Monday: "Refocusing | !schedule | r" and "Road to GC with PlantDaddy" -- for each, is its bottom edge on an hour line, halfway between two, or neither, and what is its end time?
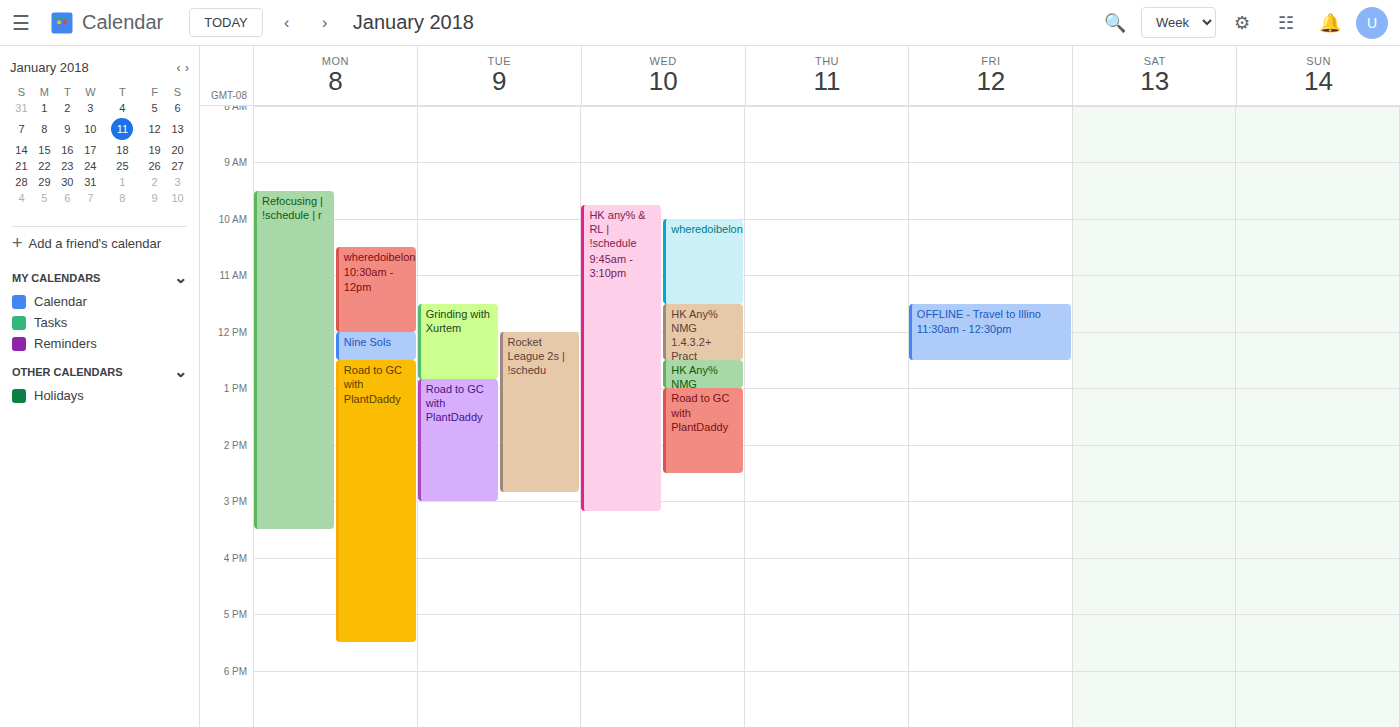
"Refocusing | !schedule | r": 3:30 PM, halfway between the 3 PM and 4 PM lines. "Road to GC with PlantDaddy": 5:30 PM, halfway between the 5 PM and 6 PM lines.